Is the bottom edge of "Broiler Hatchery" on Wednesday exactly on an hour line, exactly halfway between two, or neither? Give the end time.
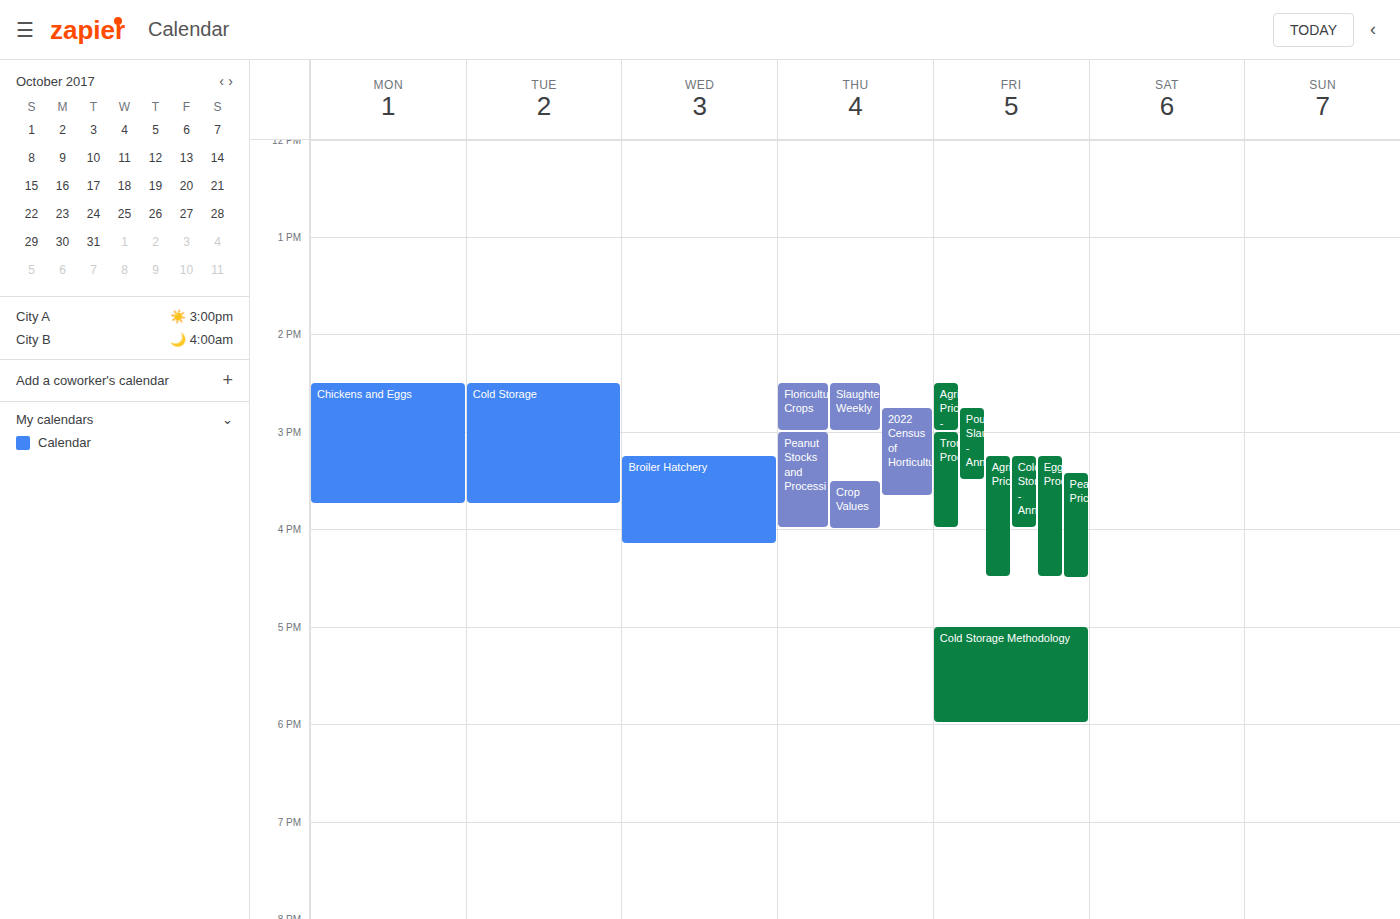
4:10 PM -- neither: 10 minutes below the 4 PM line and 50 minutes above the 5 PM line.